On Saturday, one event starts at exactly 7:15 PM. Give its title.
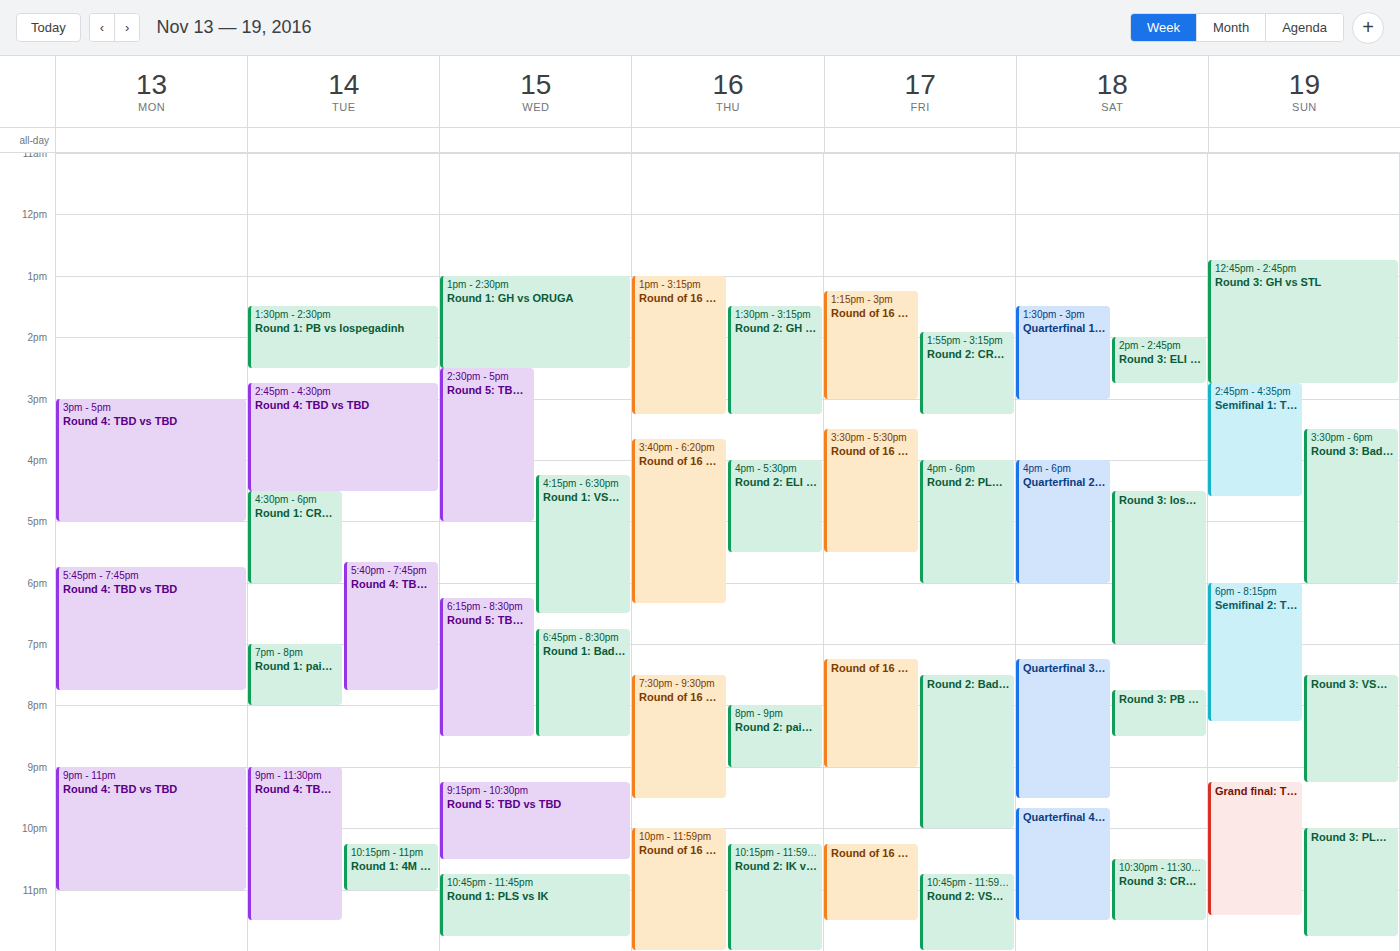
"Quarterfinal 3: TBD vs TBD"